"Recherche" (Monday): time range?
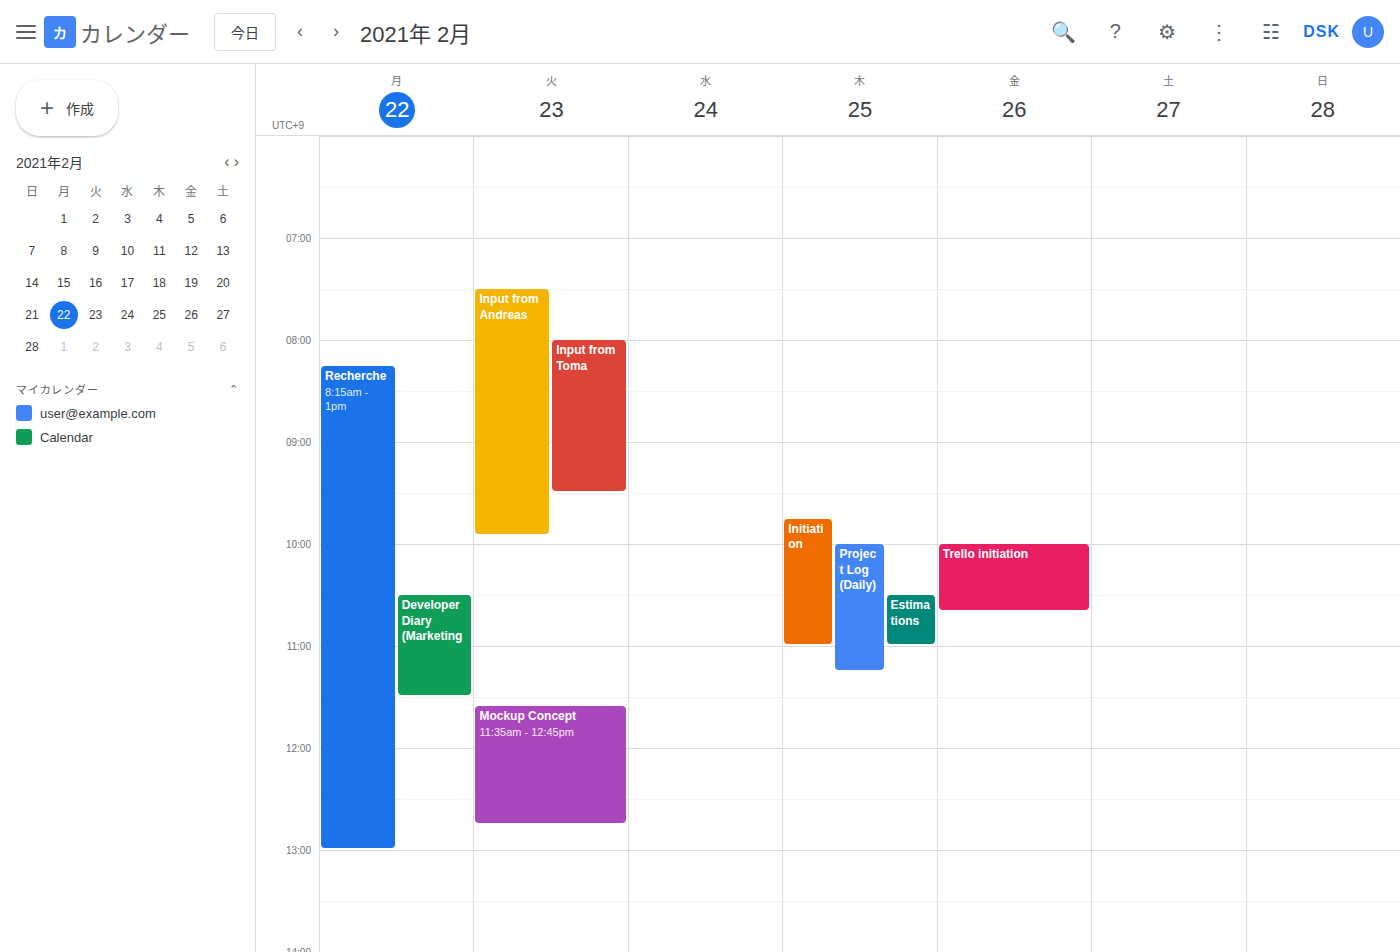
8:15 AM to 1:00 PM